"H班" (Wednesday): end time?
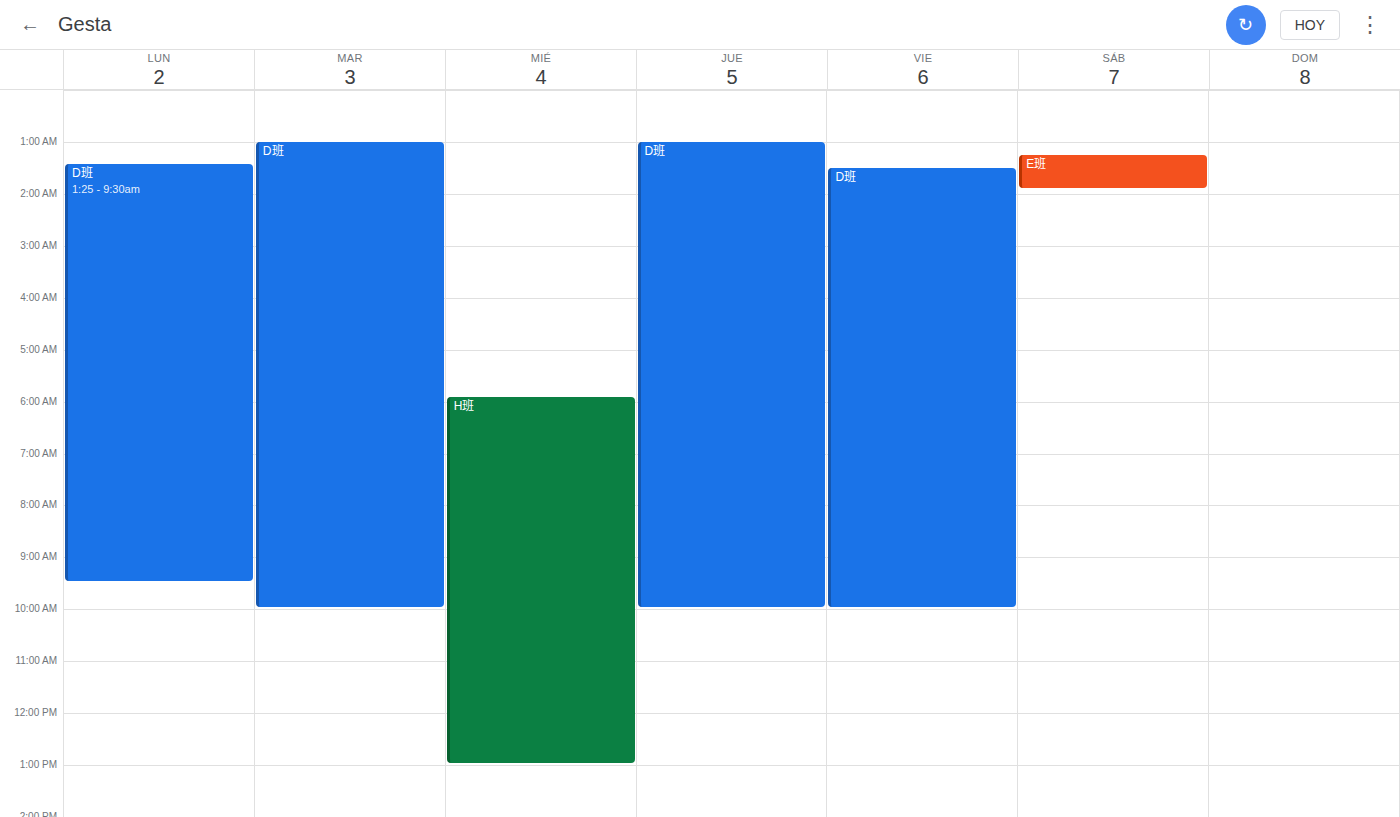
1:00 PM